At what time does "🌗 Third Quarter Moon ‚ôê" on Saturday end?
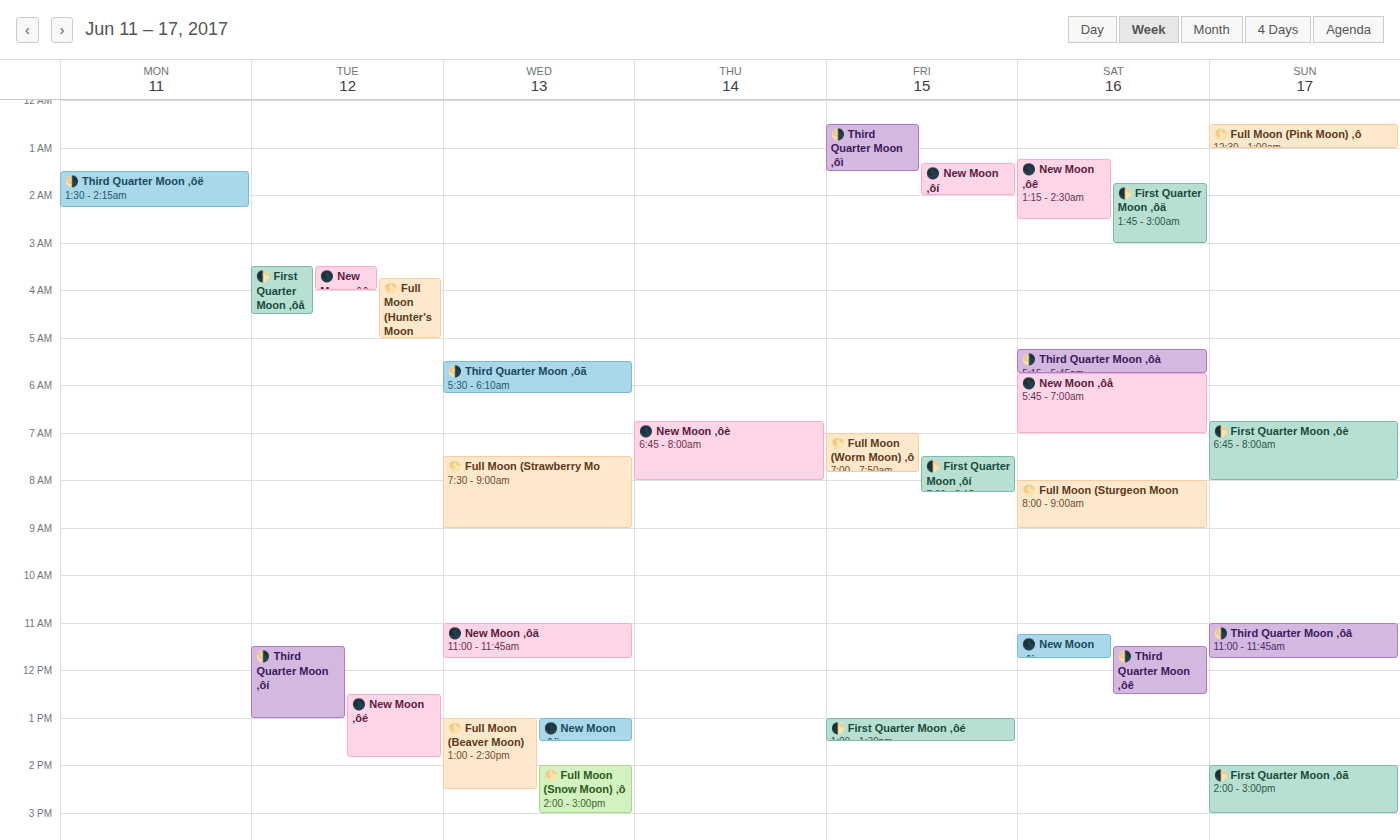
12:30 PM